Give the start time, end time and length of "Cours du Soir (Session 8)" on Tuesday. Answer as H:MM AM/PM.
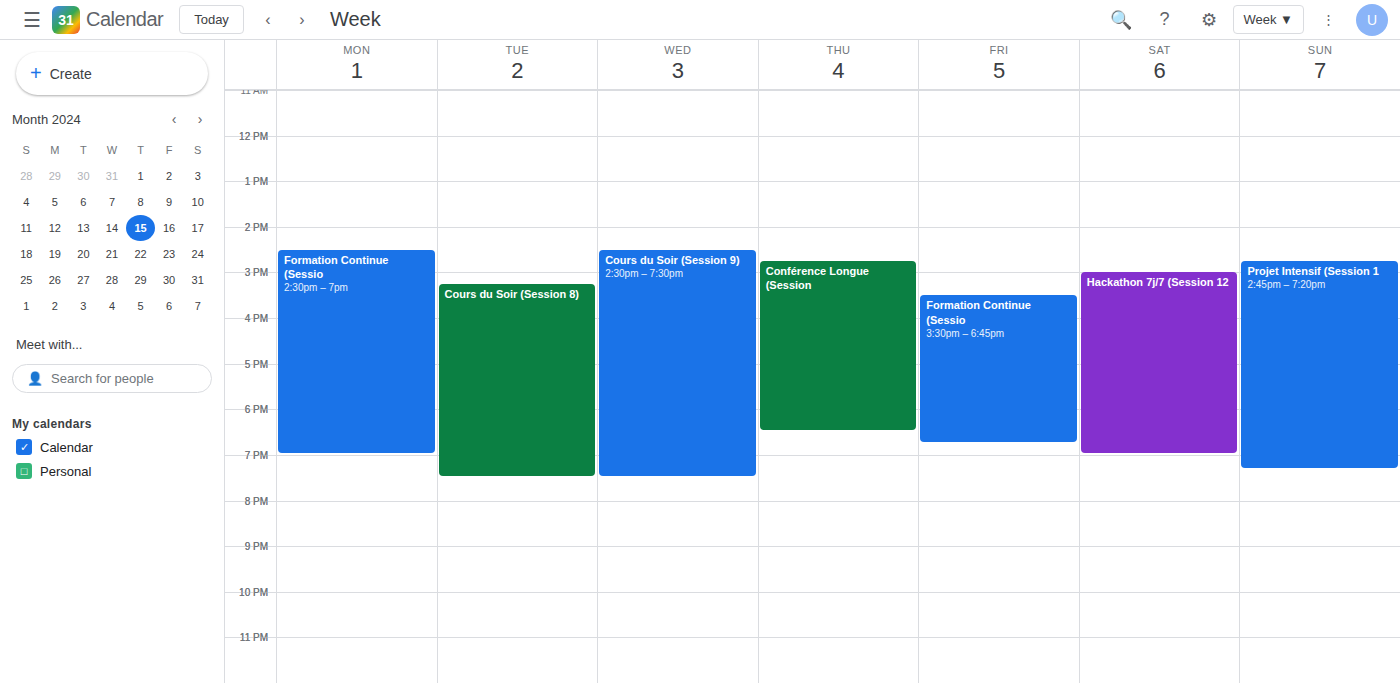
3:15 PM to 7:30 PM, 4 hours 15 minutes